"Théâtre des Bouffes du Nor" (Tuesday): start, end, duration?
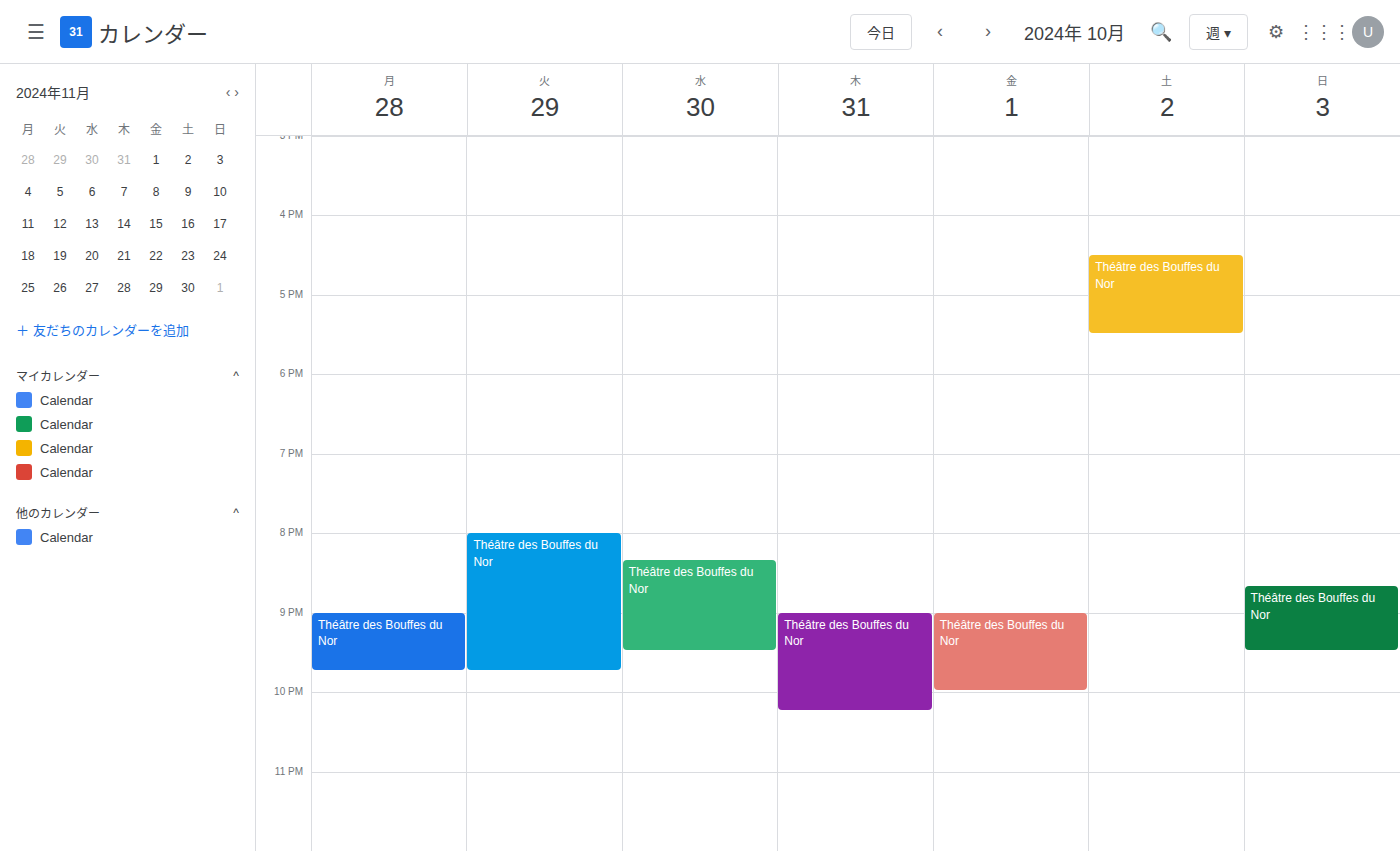
8:00 PM to 9:45 PM, 1 hour 45 minutes